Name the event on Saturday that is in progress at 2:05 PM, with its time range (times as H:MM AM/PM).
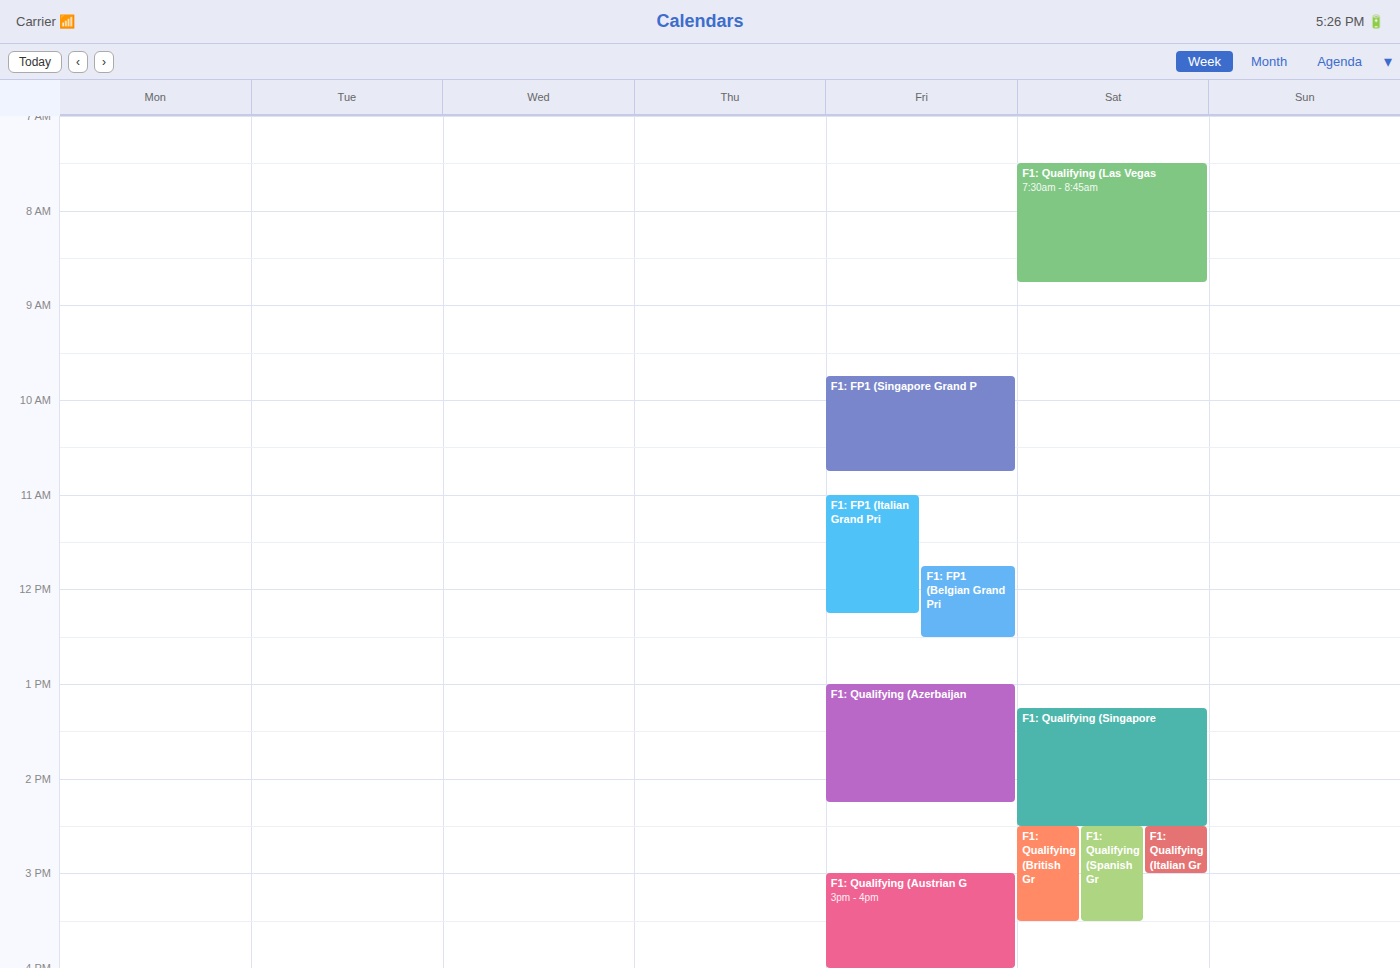
"F1: Qualifying (Singapore", 1:15 PM to 2:30 PM